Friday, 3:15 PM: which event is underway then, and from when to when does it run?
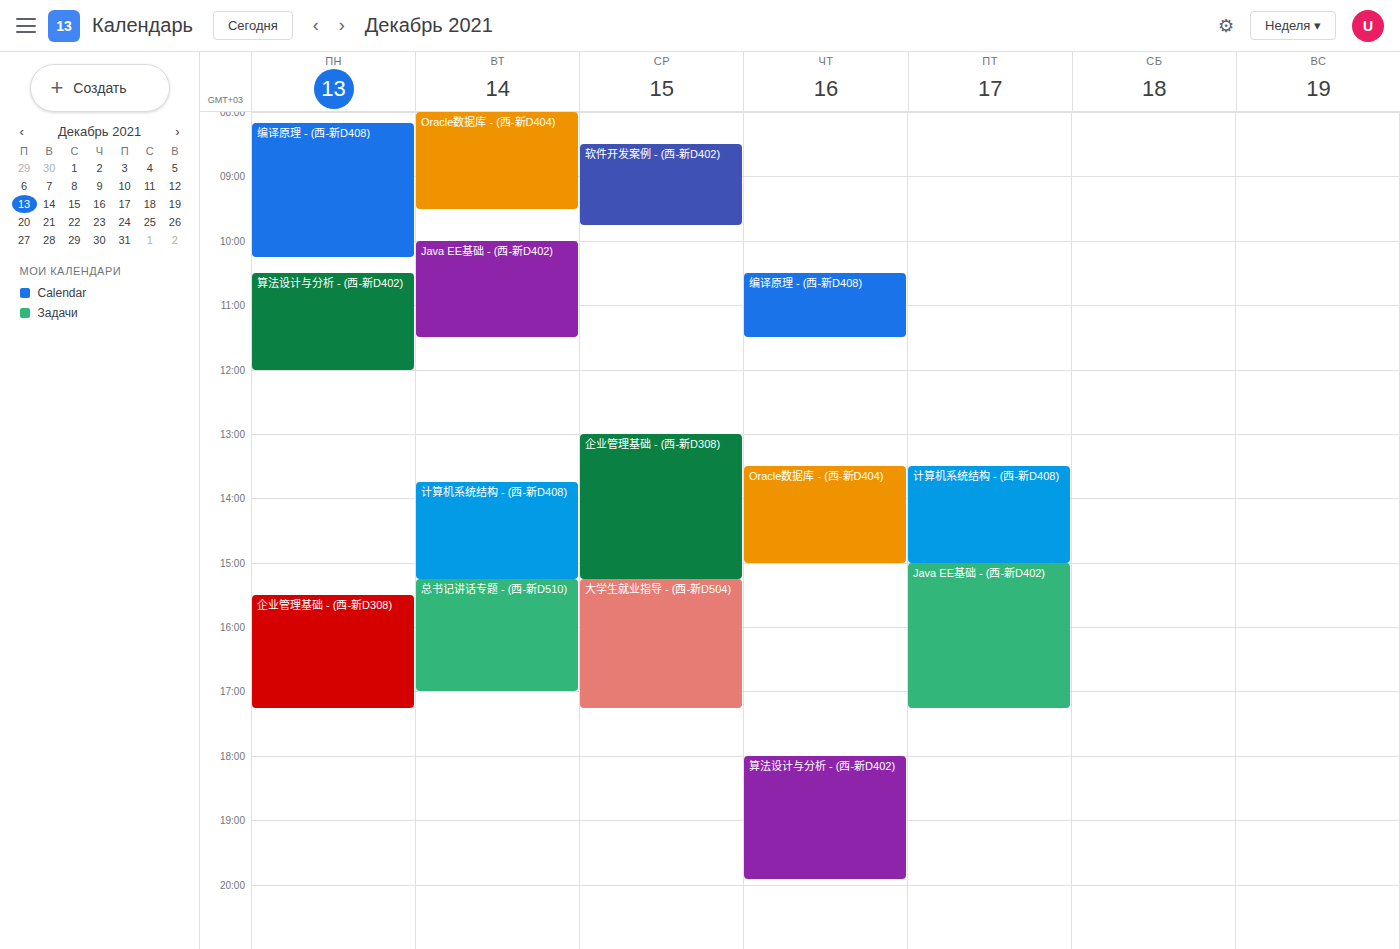
"Java EE基础 - (西-新D402)", 3:00 PM to 5:15 PM